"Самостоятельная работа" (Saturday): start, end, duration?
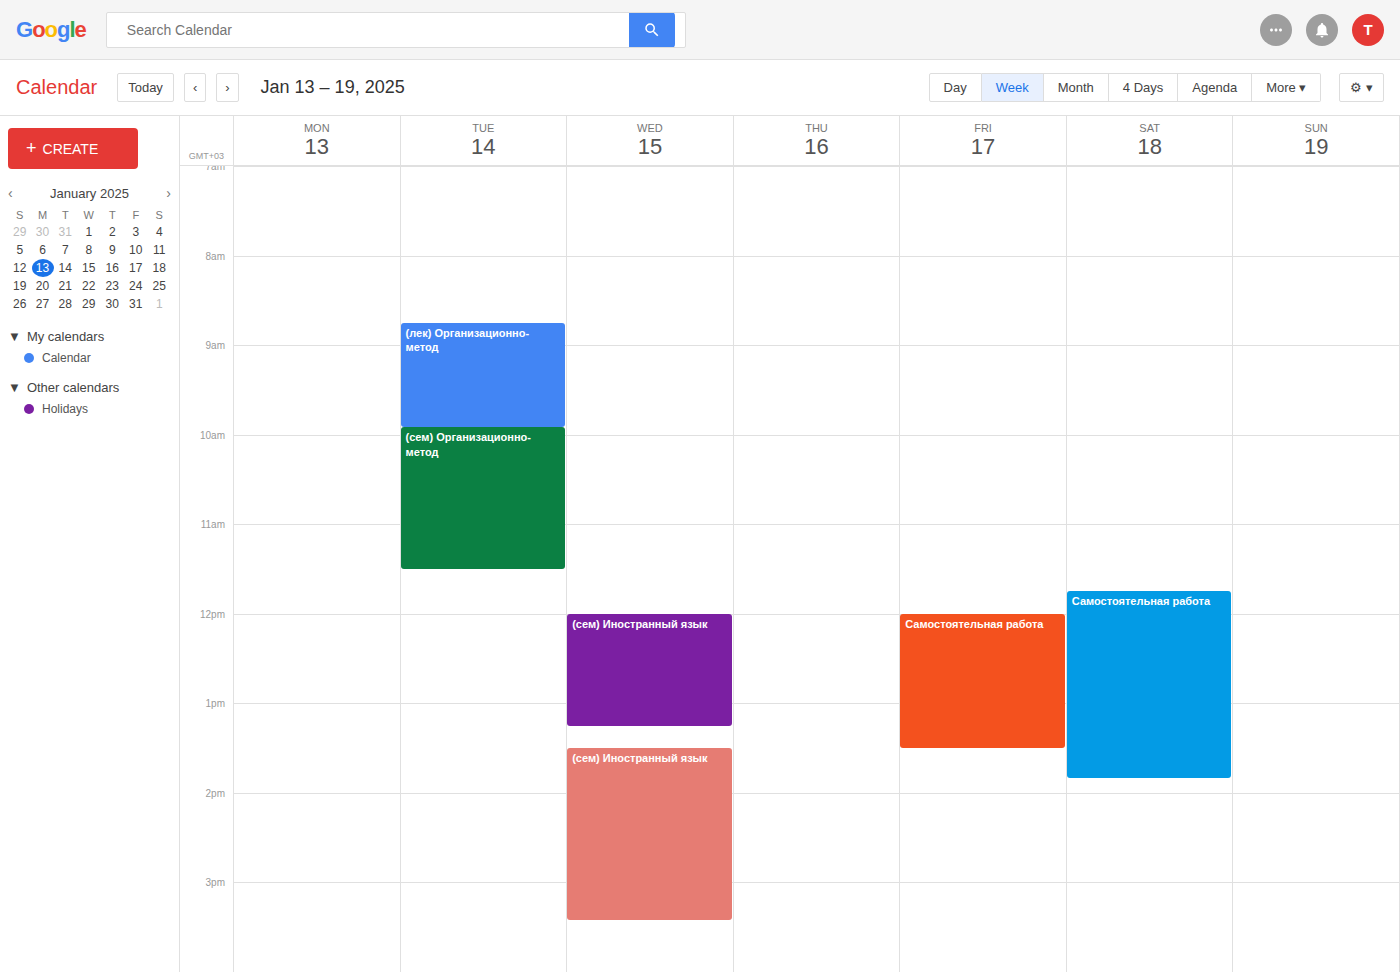
11:45 AM to 1:50 PM, 2 hours 5 minutes